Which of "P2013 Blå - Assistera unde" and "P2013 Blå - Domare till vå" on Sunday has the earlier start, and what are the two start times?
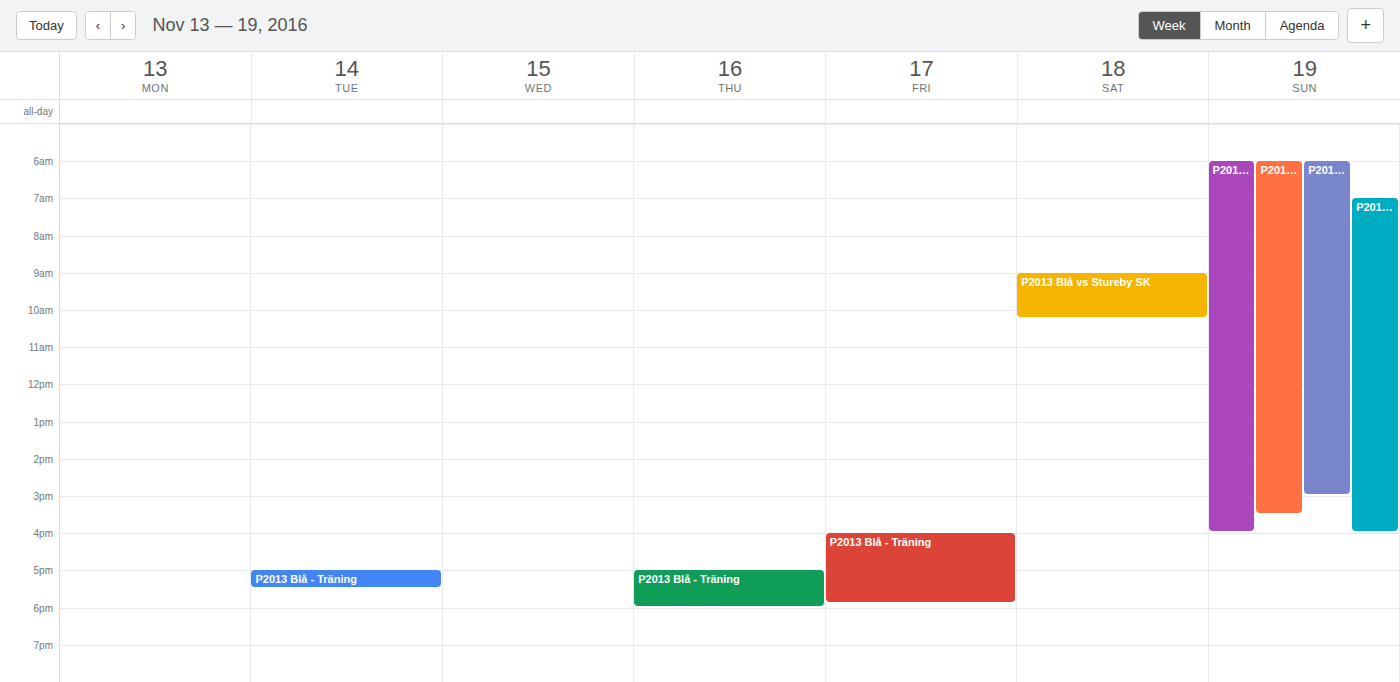
"P2013 Blå - Assistera unde" 6:00 AM; "P2013 Blå - Domare till vå" 7:00 AM.